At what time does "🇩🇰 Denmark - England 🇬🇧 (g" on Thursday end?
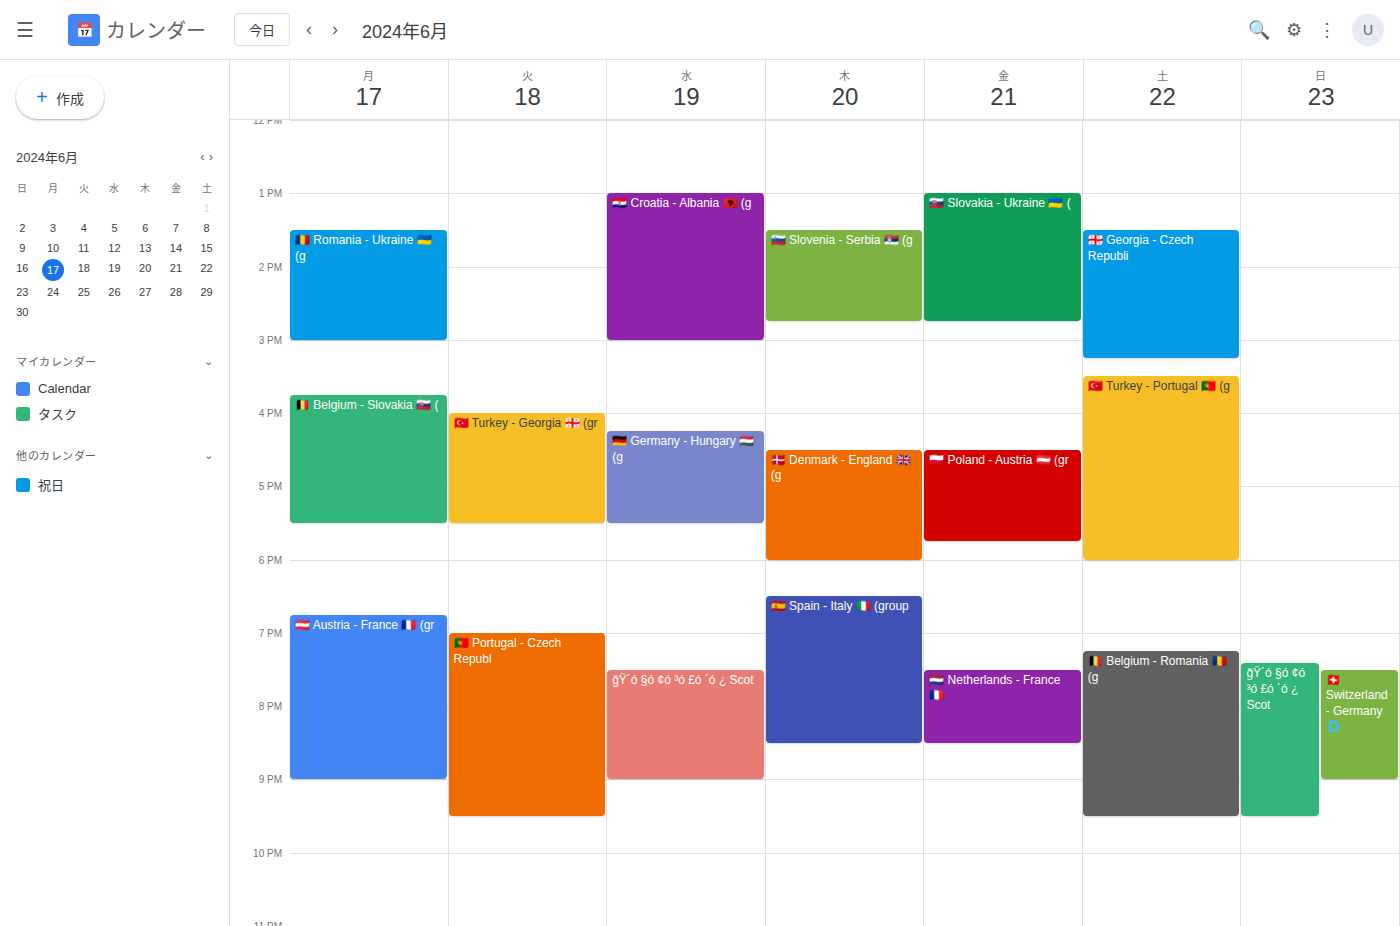
6:00 PM